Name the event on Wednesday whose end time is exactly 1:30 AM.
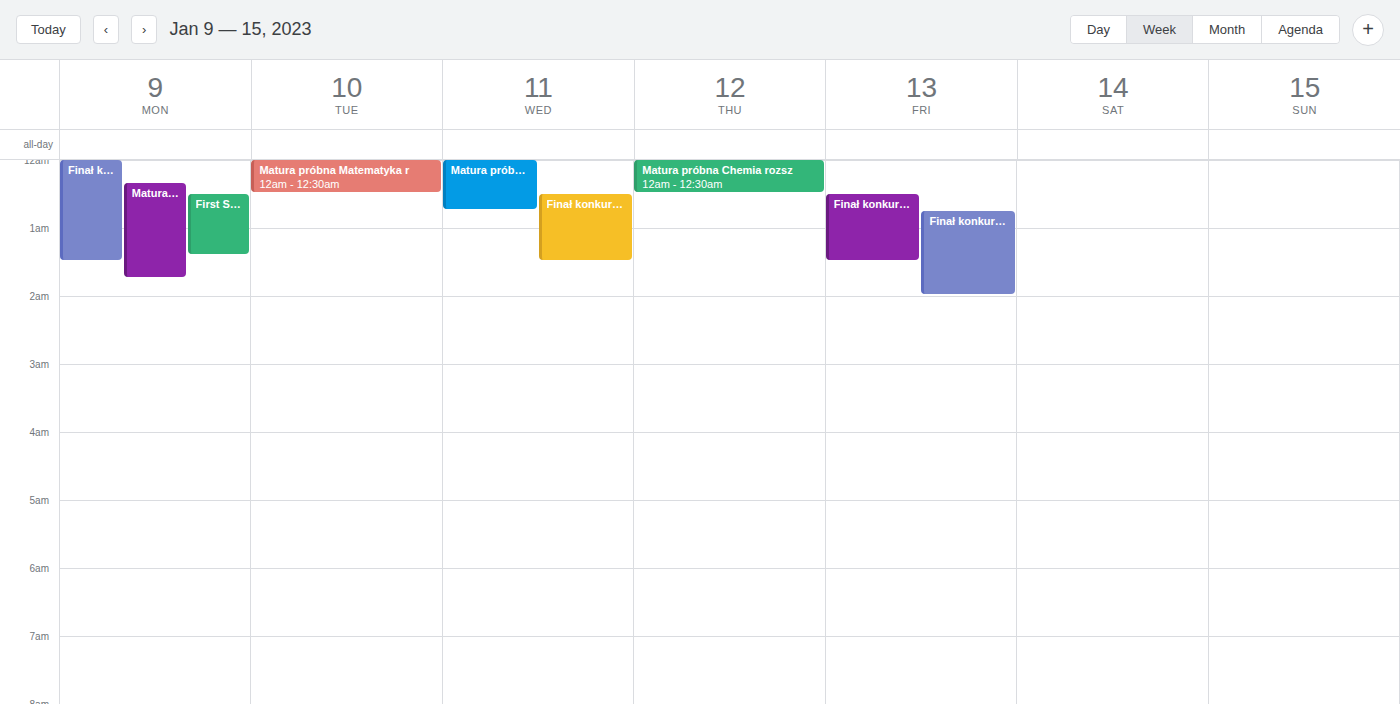
"Finał konkursu Fascynująca"